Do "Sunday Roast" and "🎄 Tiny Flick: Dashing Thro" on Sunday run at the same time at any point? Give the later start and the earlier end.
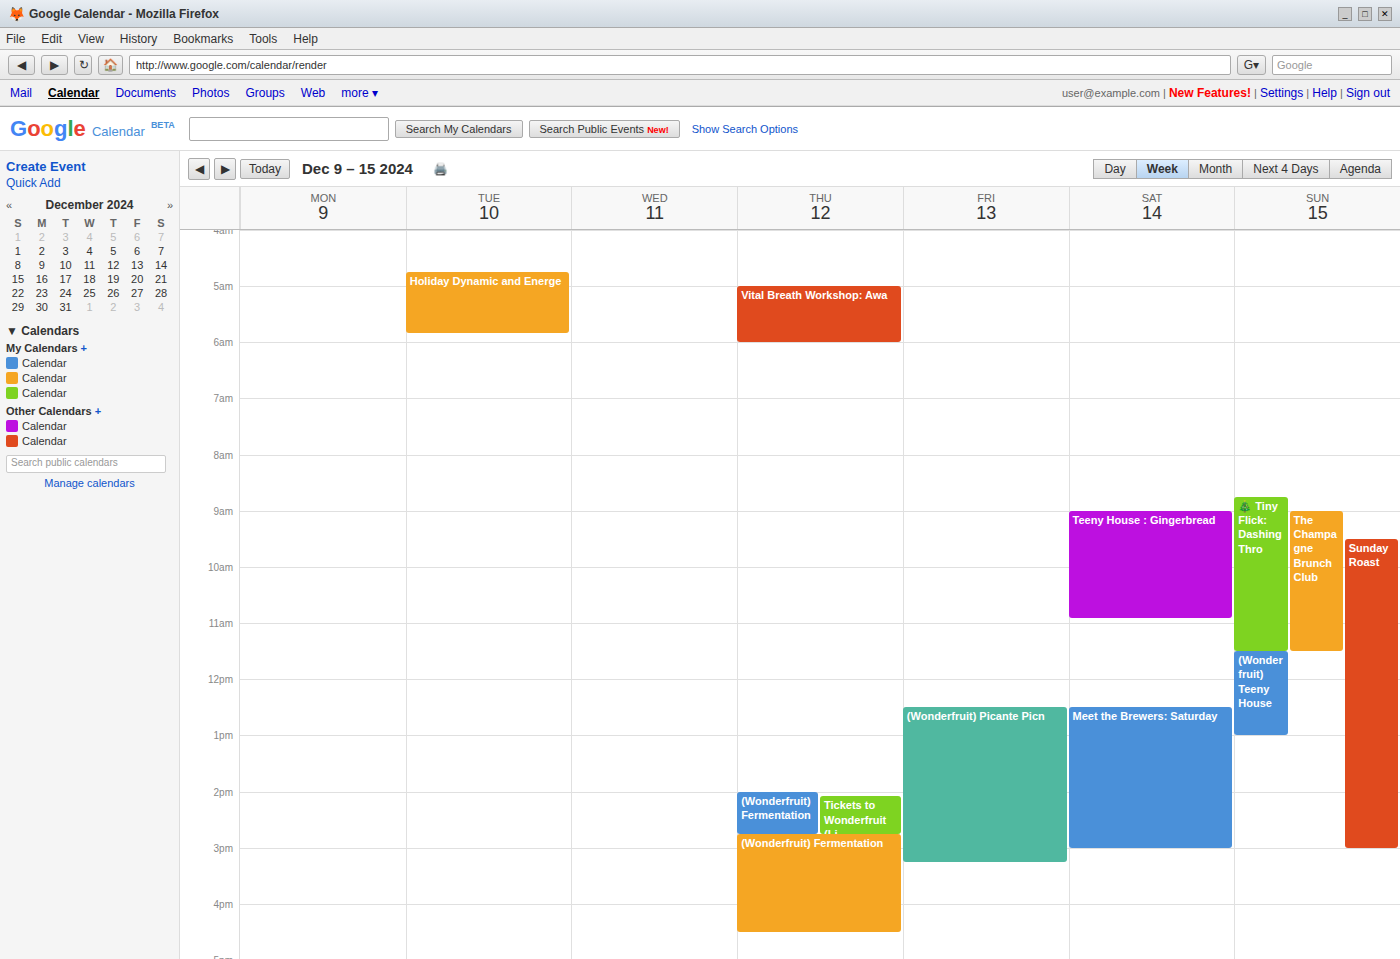
"Sunday Roast" starts at 9:30 AM, before "🎄 Tiny Flick: Dashing Thro" ends at 11:30 AM -- they overlap.